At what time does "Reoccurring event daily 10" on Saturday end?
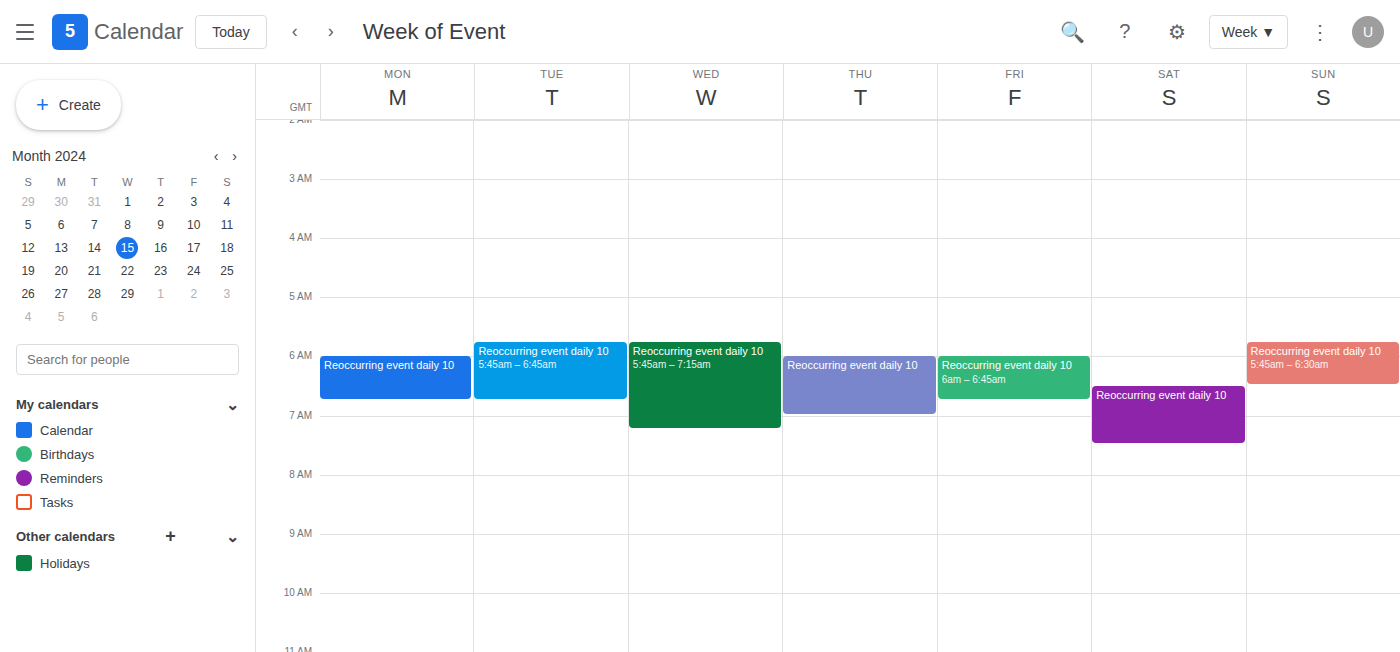
7:30 AM